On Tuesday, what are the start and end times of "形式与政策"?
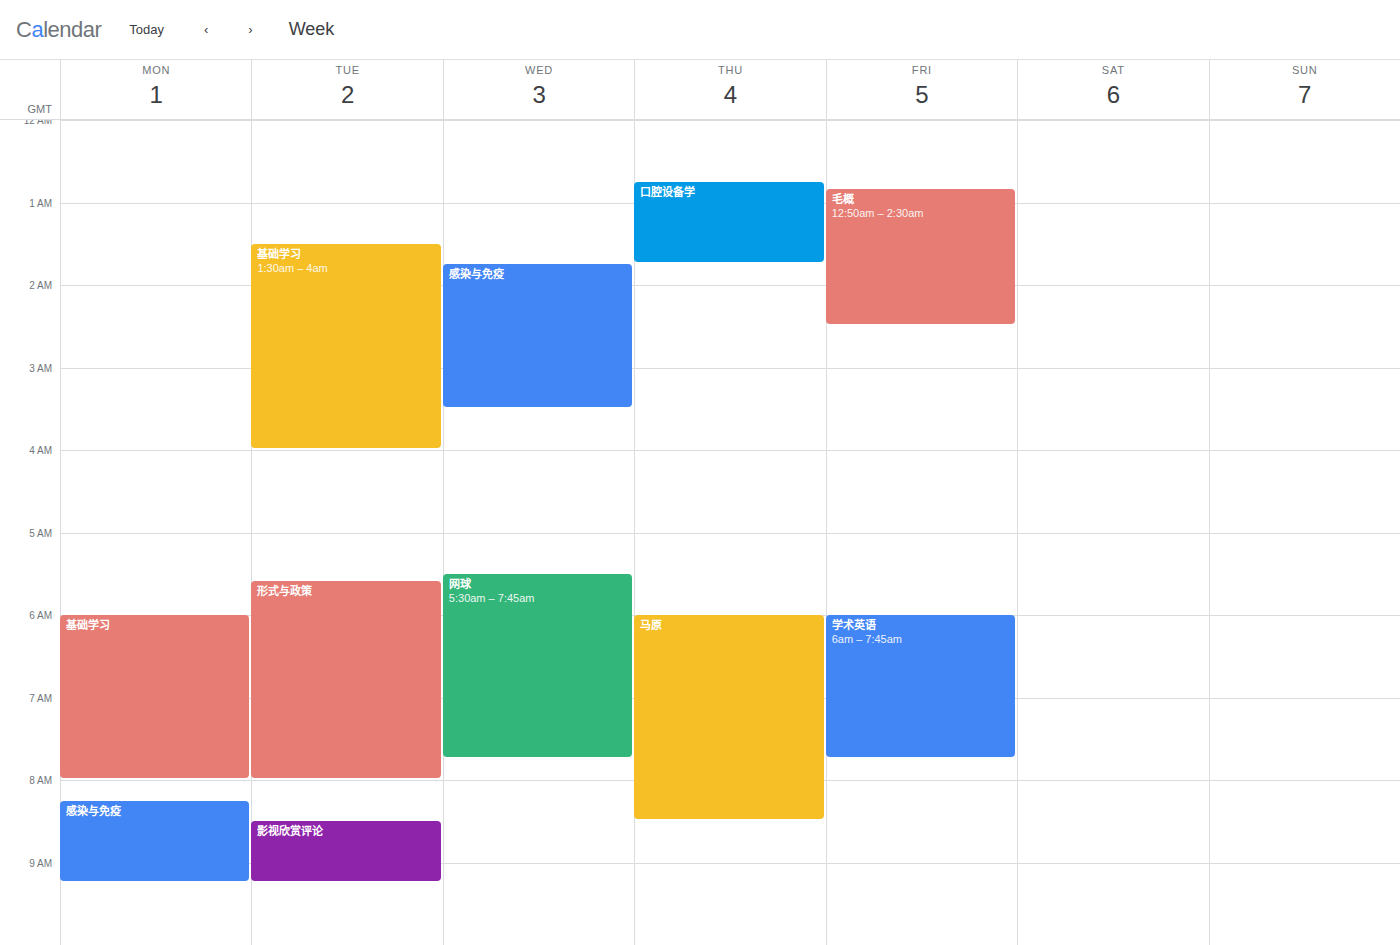
5:35 AM to 8:00 AM